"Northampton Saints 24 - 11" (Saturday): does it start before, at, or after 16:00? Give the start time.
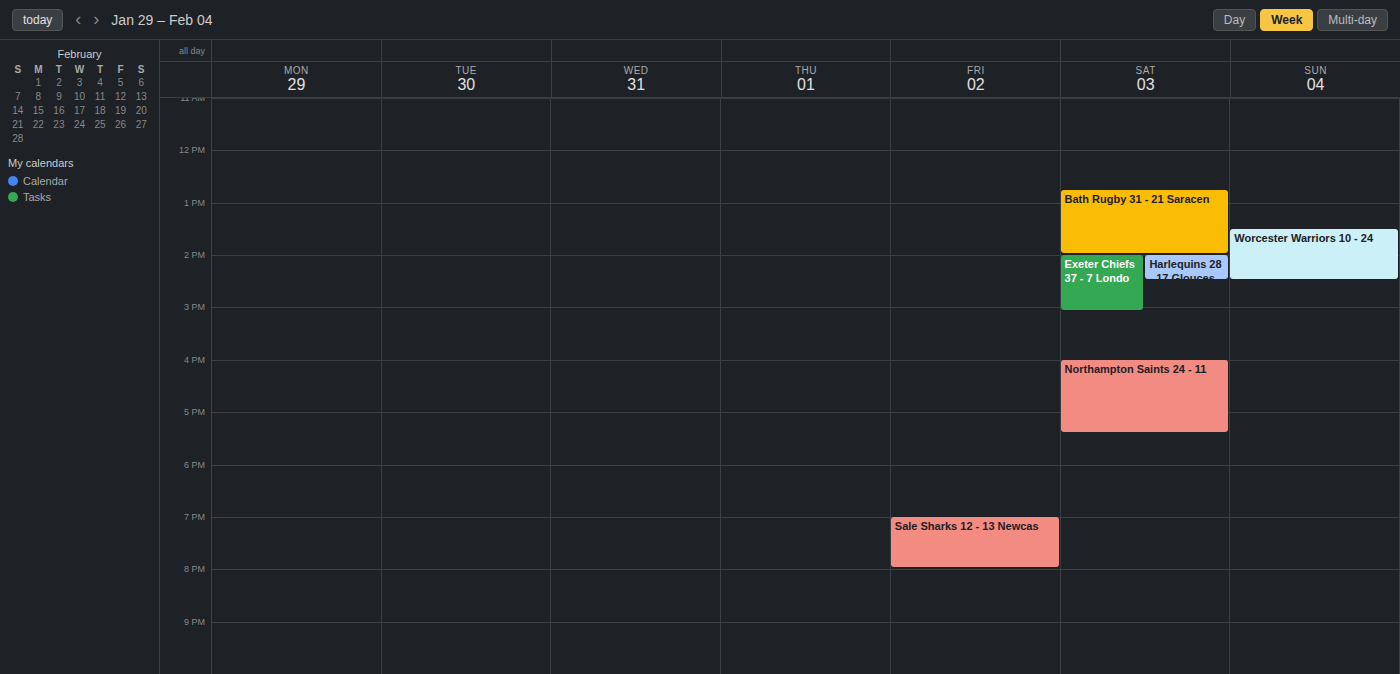
16:00 -- exactly at 16:00, on the 16:00 line.